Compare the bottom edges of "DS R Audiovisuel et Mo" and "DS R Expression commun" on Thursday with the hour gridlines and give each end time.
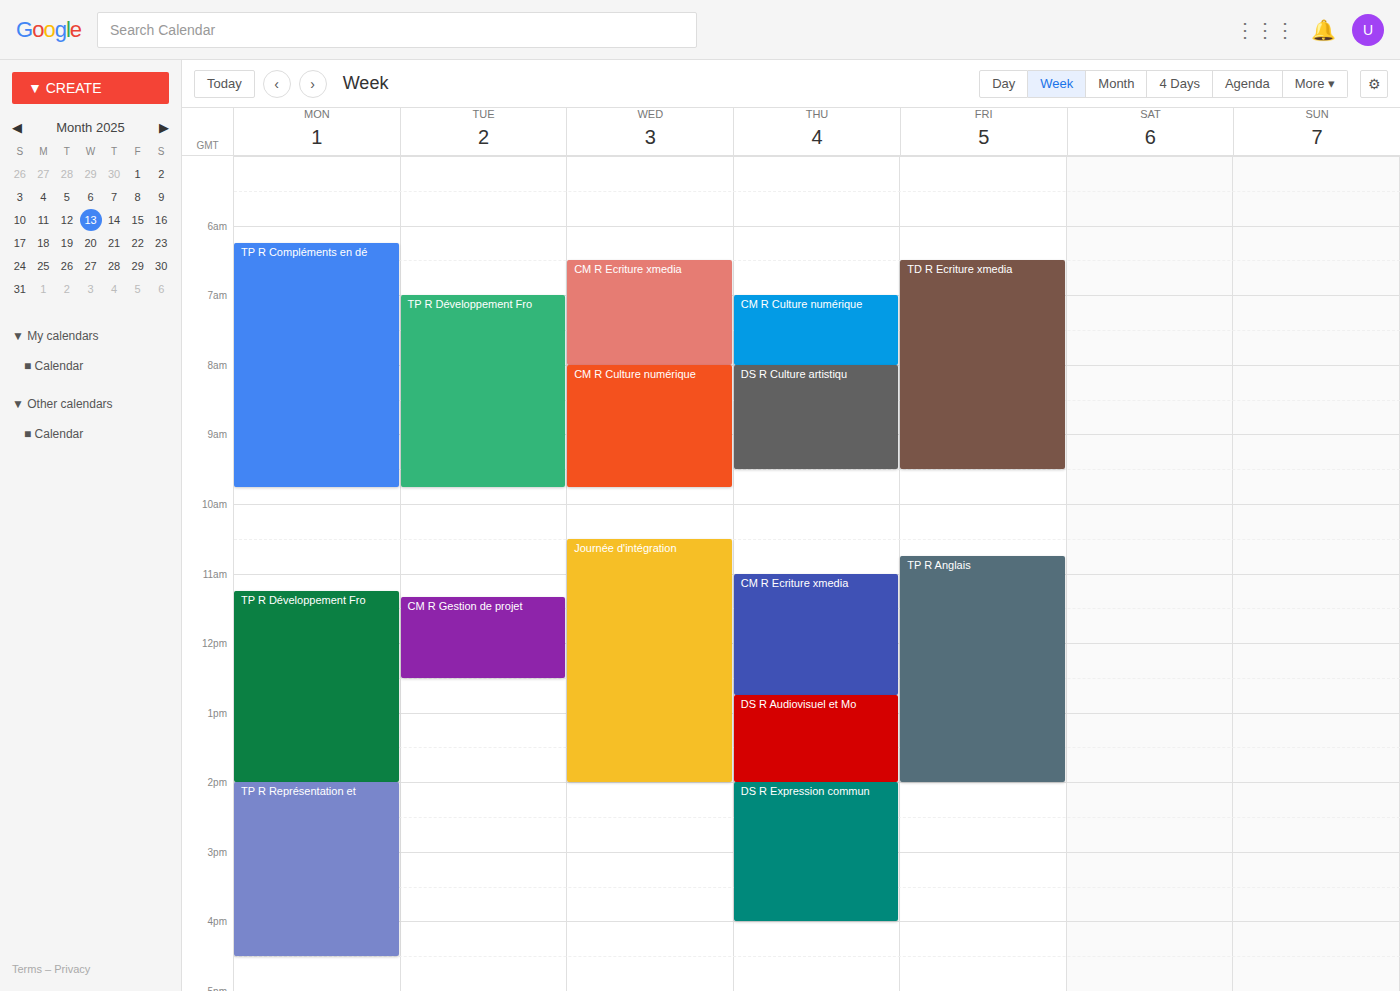
"DS R Audiovisuel et Mo": 2:00 PM, exactly on the 2 PM line. "DS R Expression commun": 4:00 PM, exactly on the 4 PM line.